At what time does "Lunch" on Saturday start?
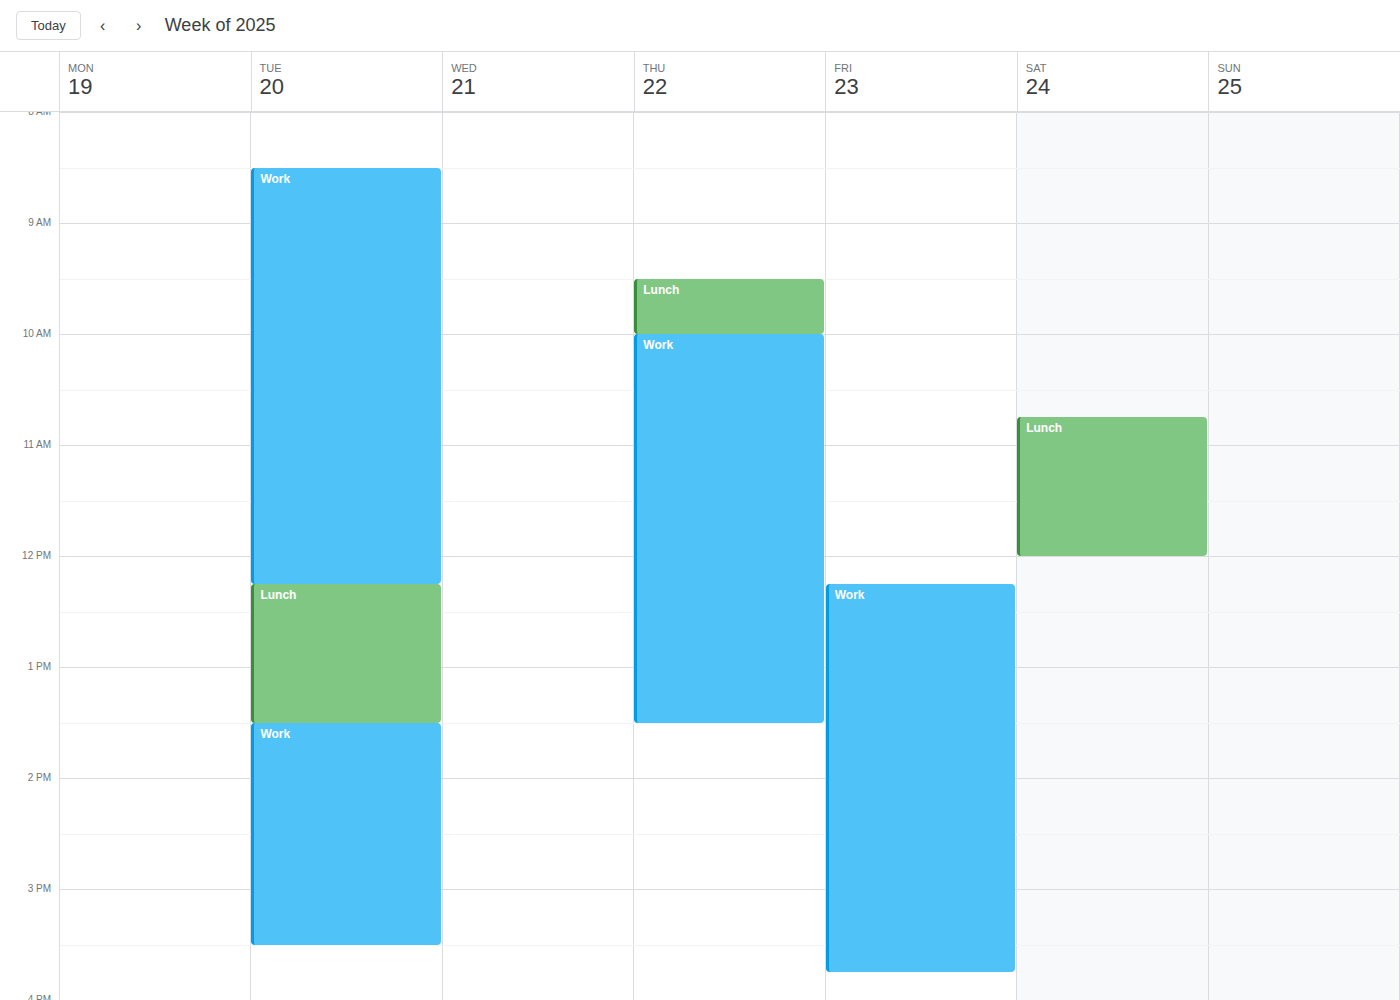
10:45